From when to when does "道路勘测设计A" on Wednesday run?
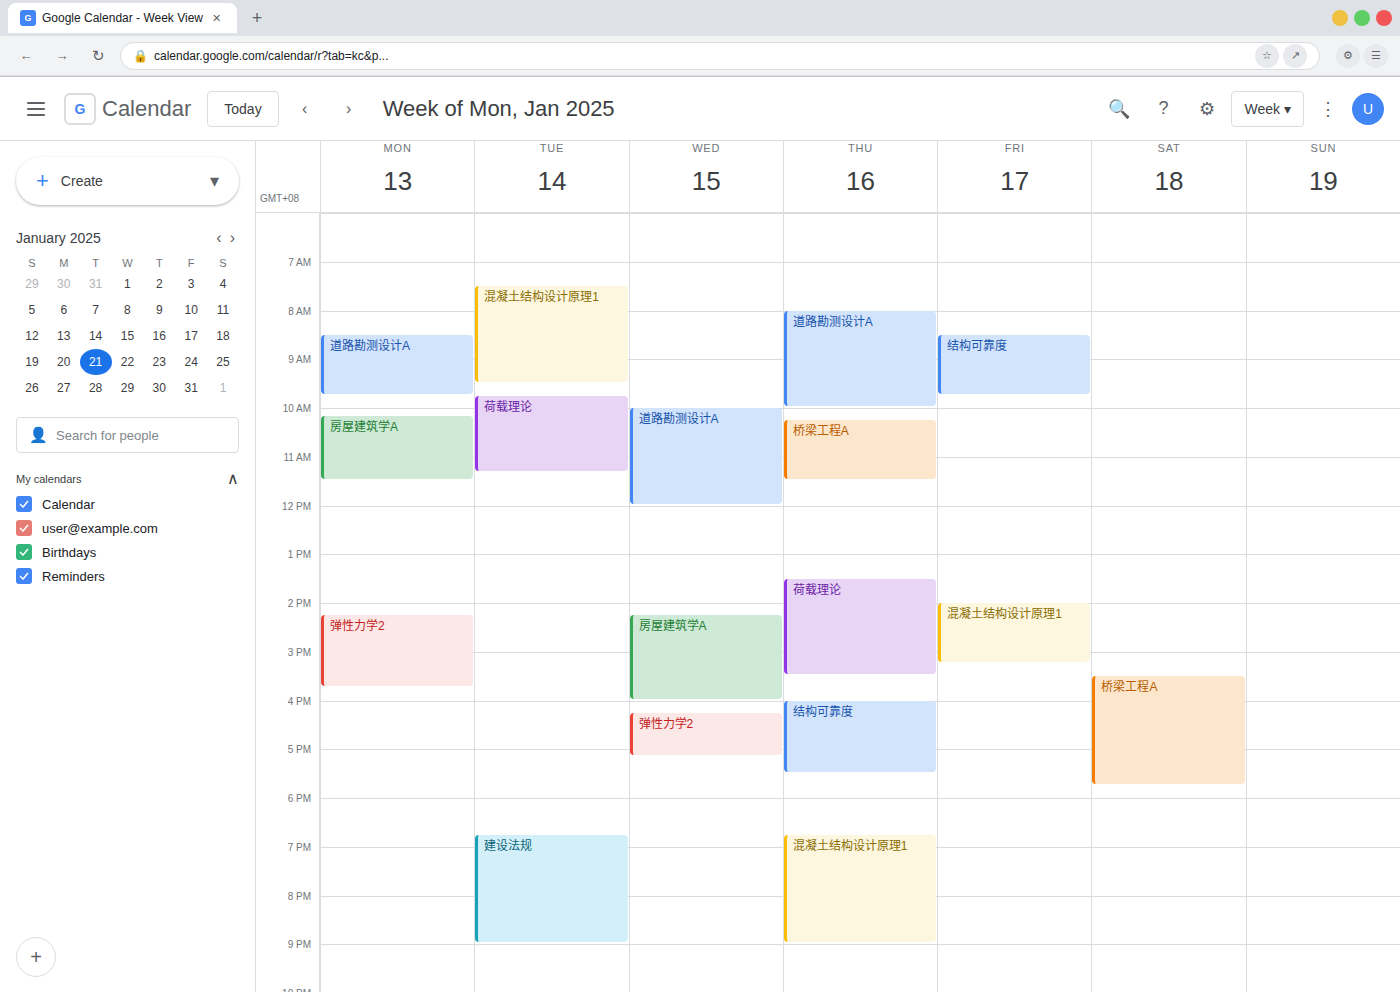
10:00 AM to 12:00 PM